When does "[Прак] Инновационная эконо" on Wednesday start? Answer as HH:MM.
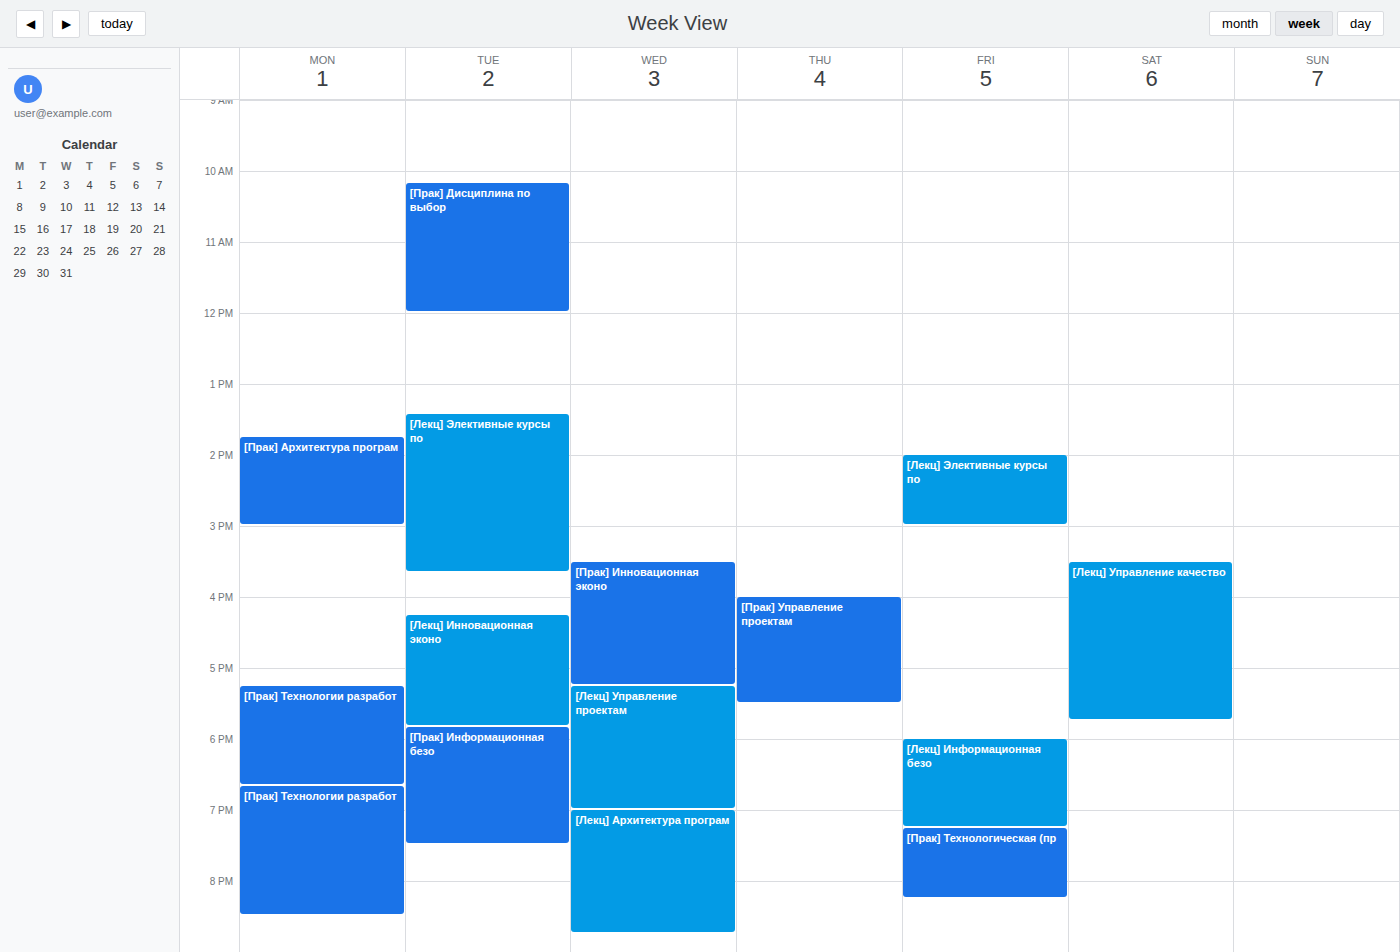
15:30